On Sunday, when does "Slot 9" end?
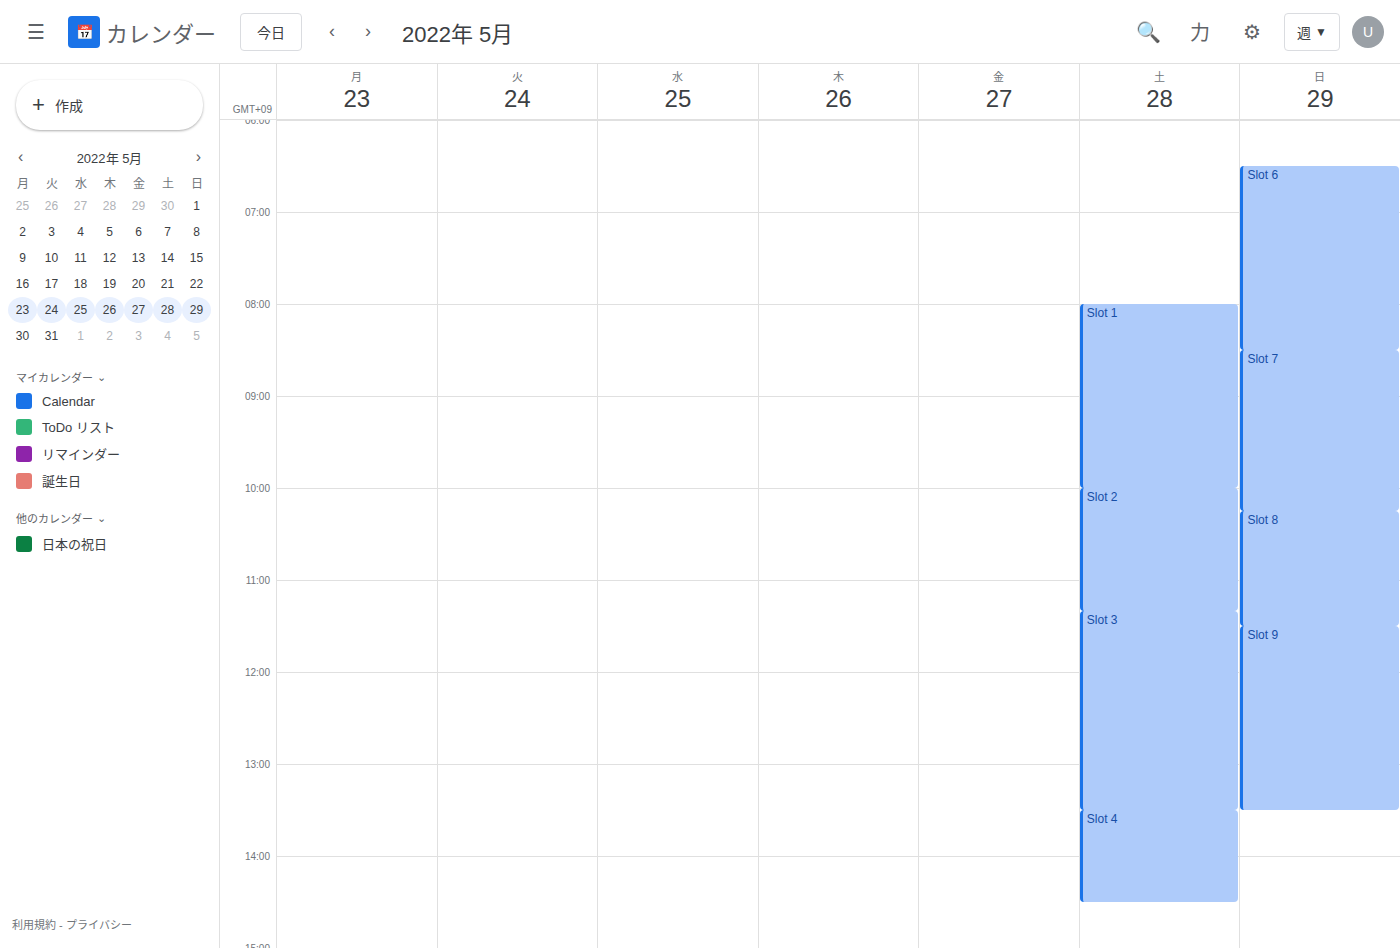
13:30